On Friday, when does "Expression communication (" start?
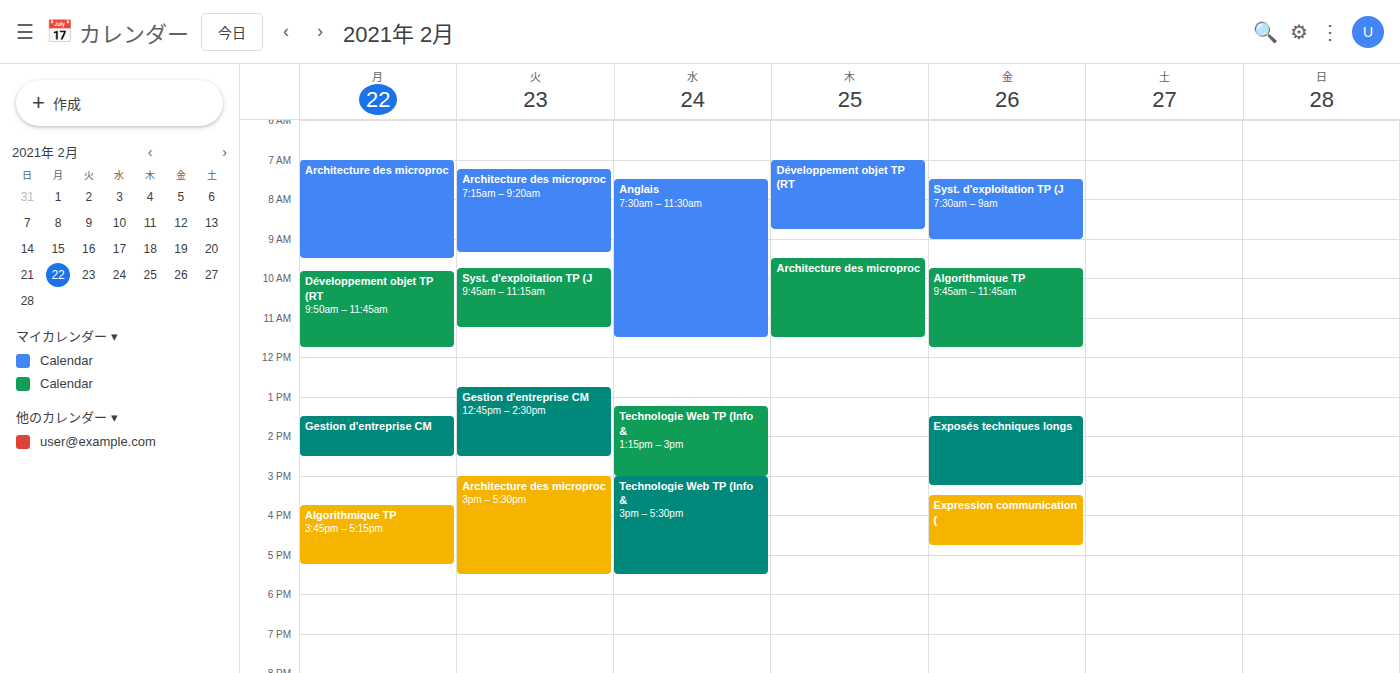
3:30 PM